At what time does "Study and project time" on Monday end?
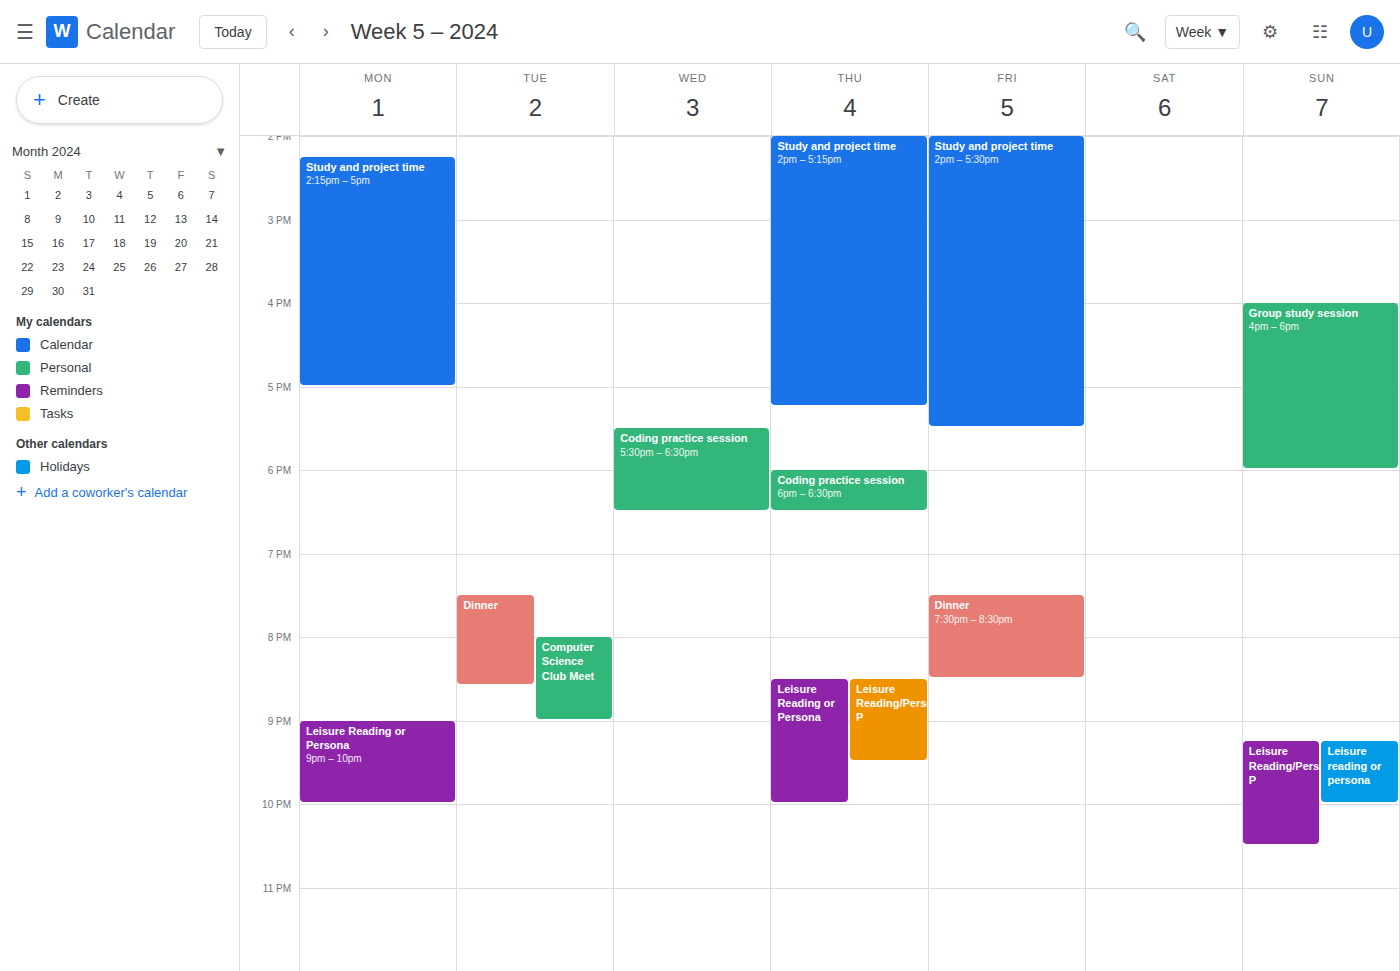
5:00 PM